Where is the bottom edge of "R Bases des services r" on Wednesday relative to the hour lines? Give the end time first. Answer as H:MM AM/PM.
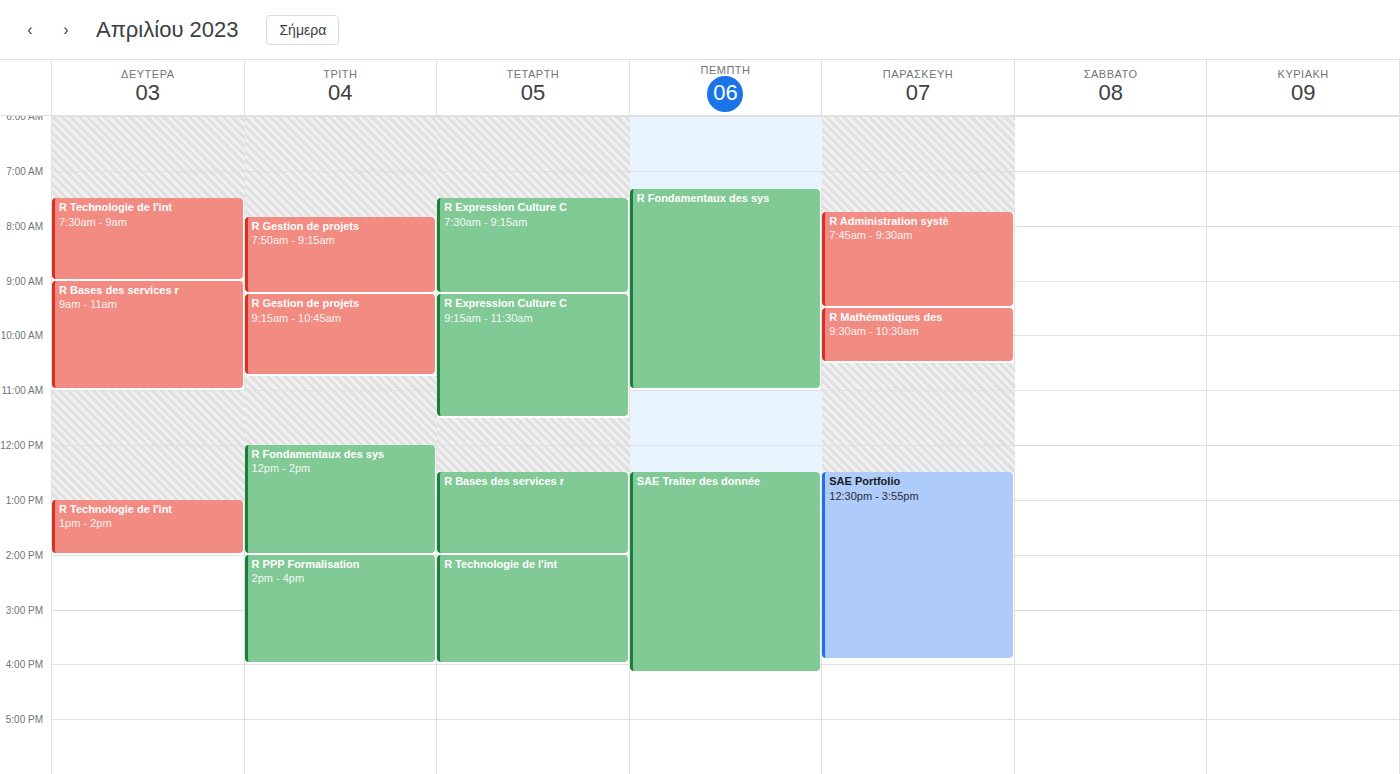
2:00 PM -- exactly on the 2 PM line.